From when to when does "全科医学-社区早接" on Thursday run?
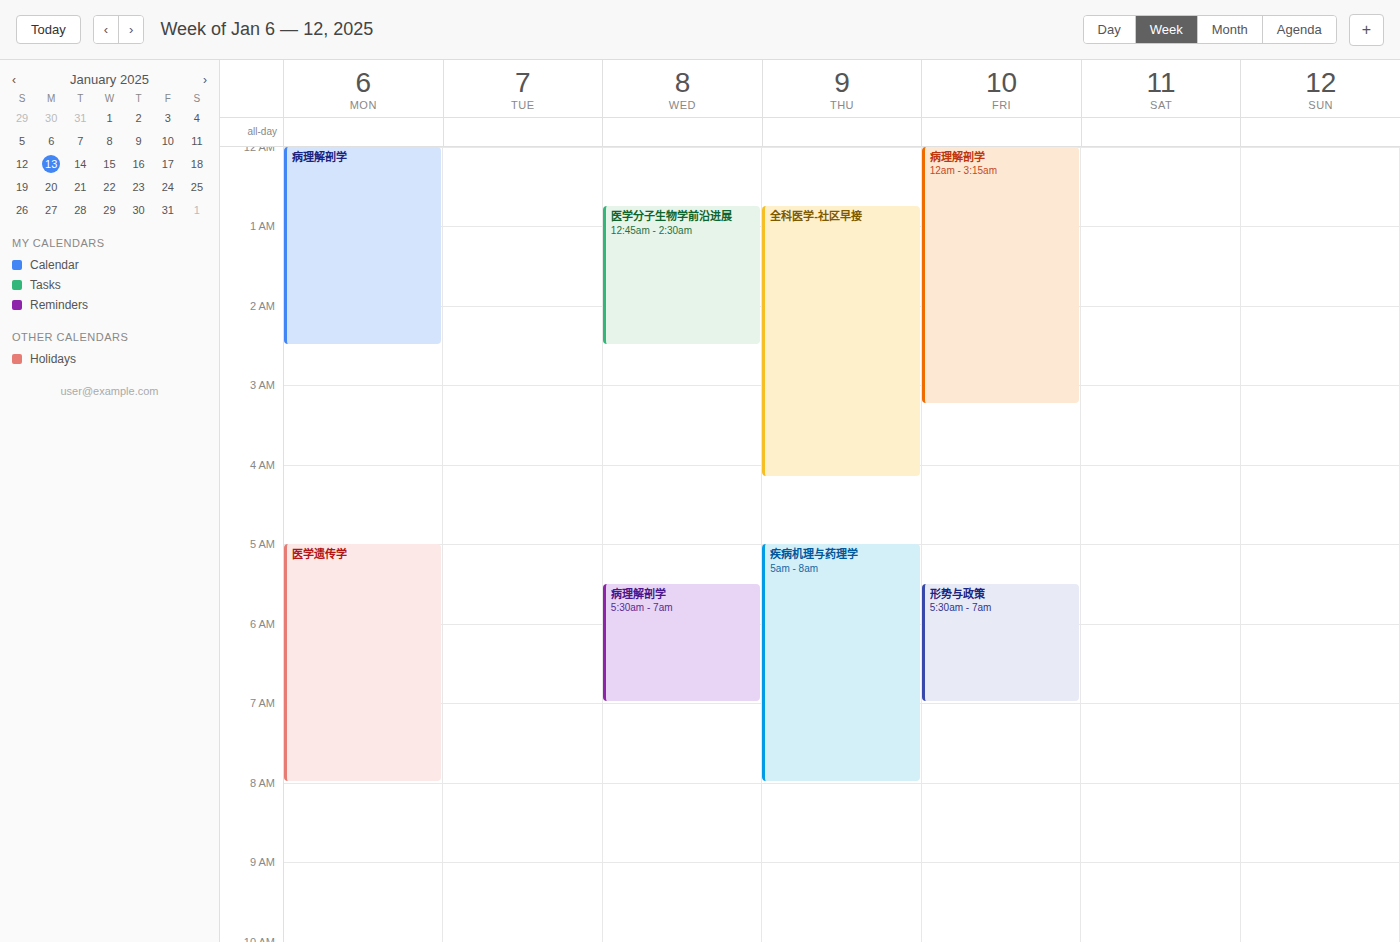
12:45 AM to 4:10 AM